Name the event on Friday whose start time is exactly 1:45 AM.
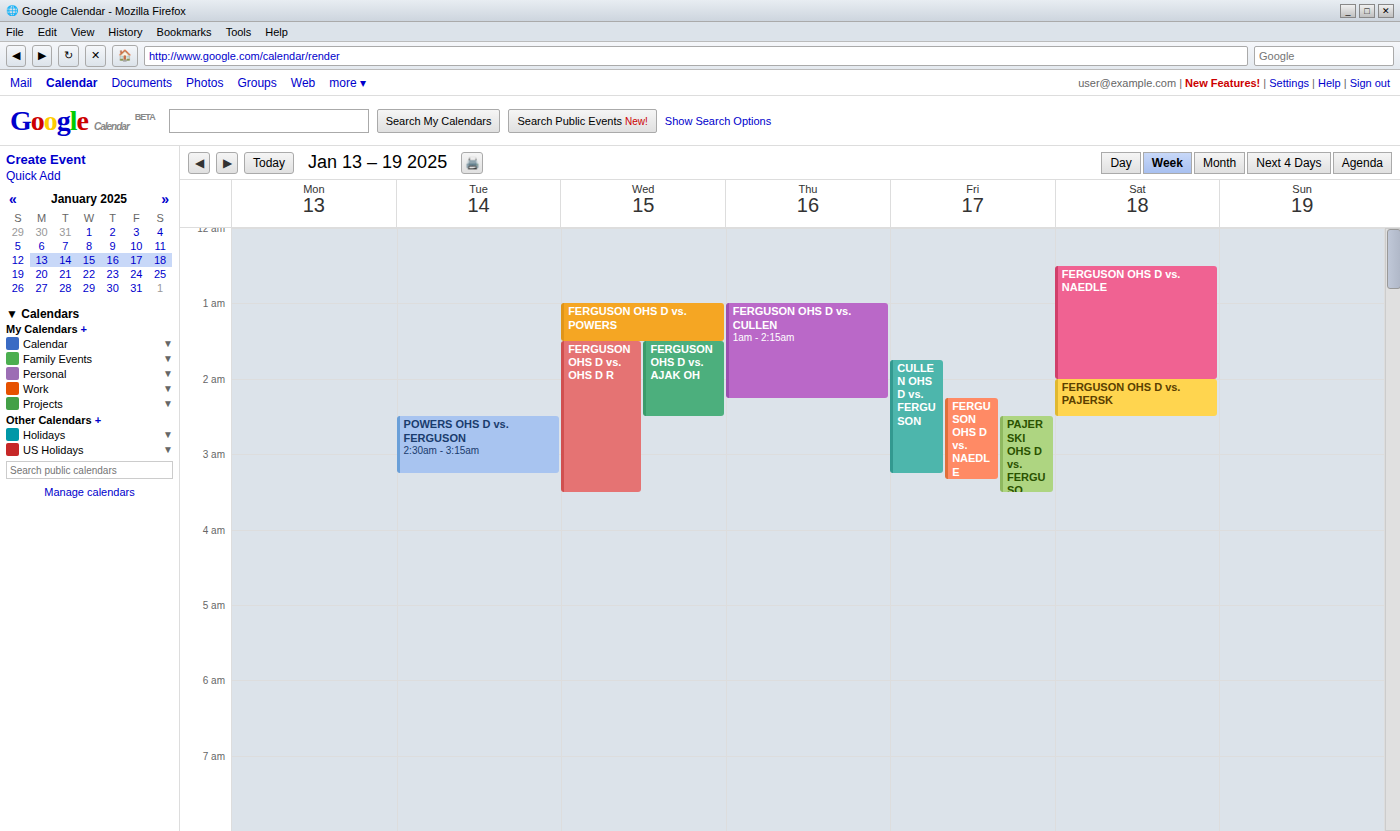
"CULLEN OHS D vs. FERGUSON"